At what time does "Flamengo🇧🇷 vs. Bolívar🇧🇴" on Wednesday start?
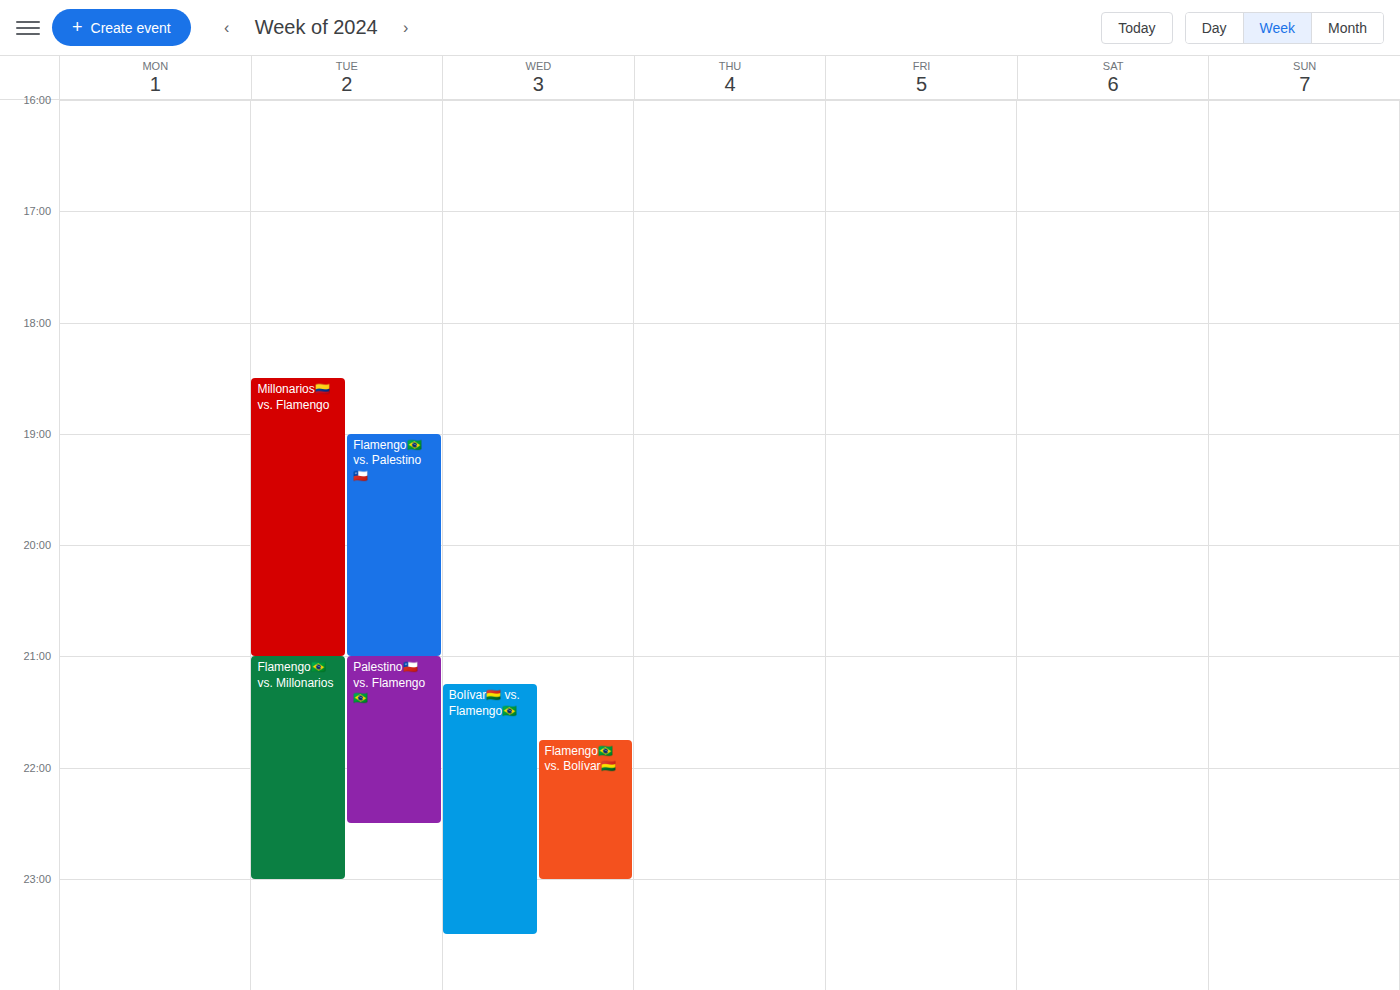
9:45 PM